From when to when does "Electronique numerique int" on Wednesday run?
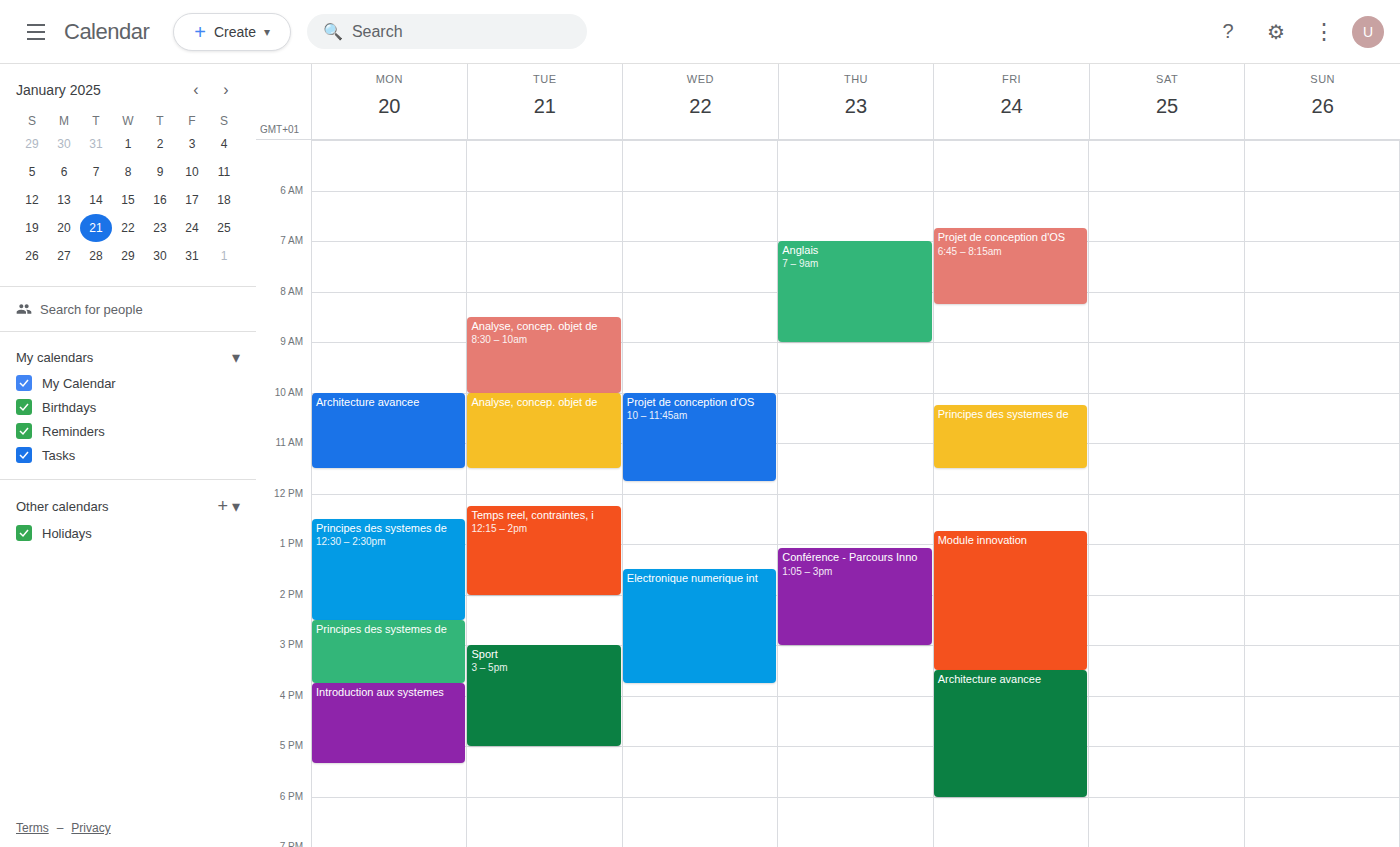
1:30 PM to 3:45 PM